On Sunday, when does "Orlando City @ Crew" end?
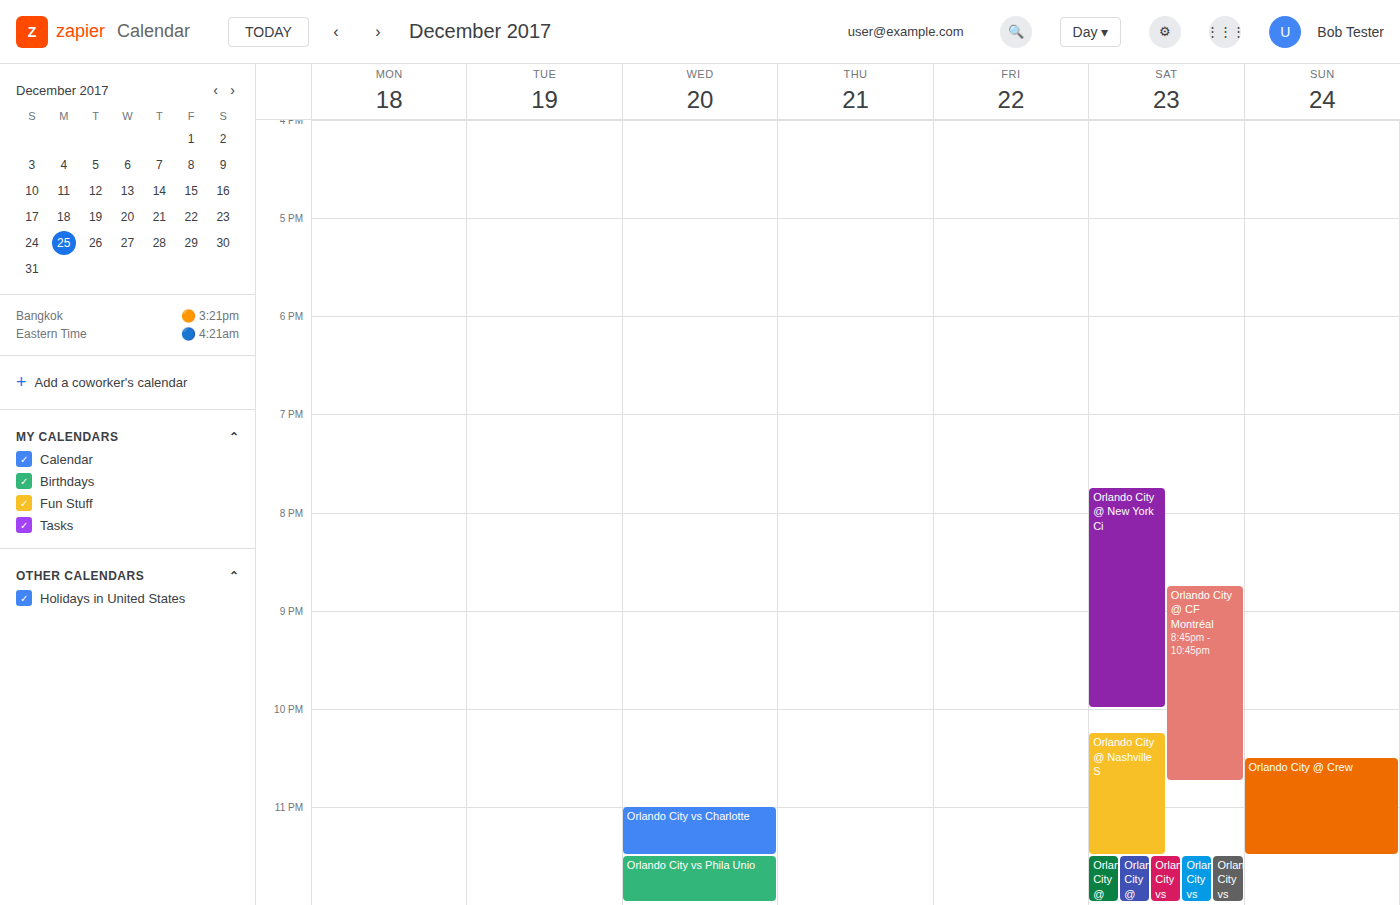
11:30 PM